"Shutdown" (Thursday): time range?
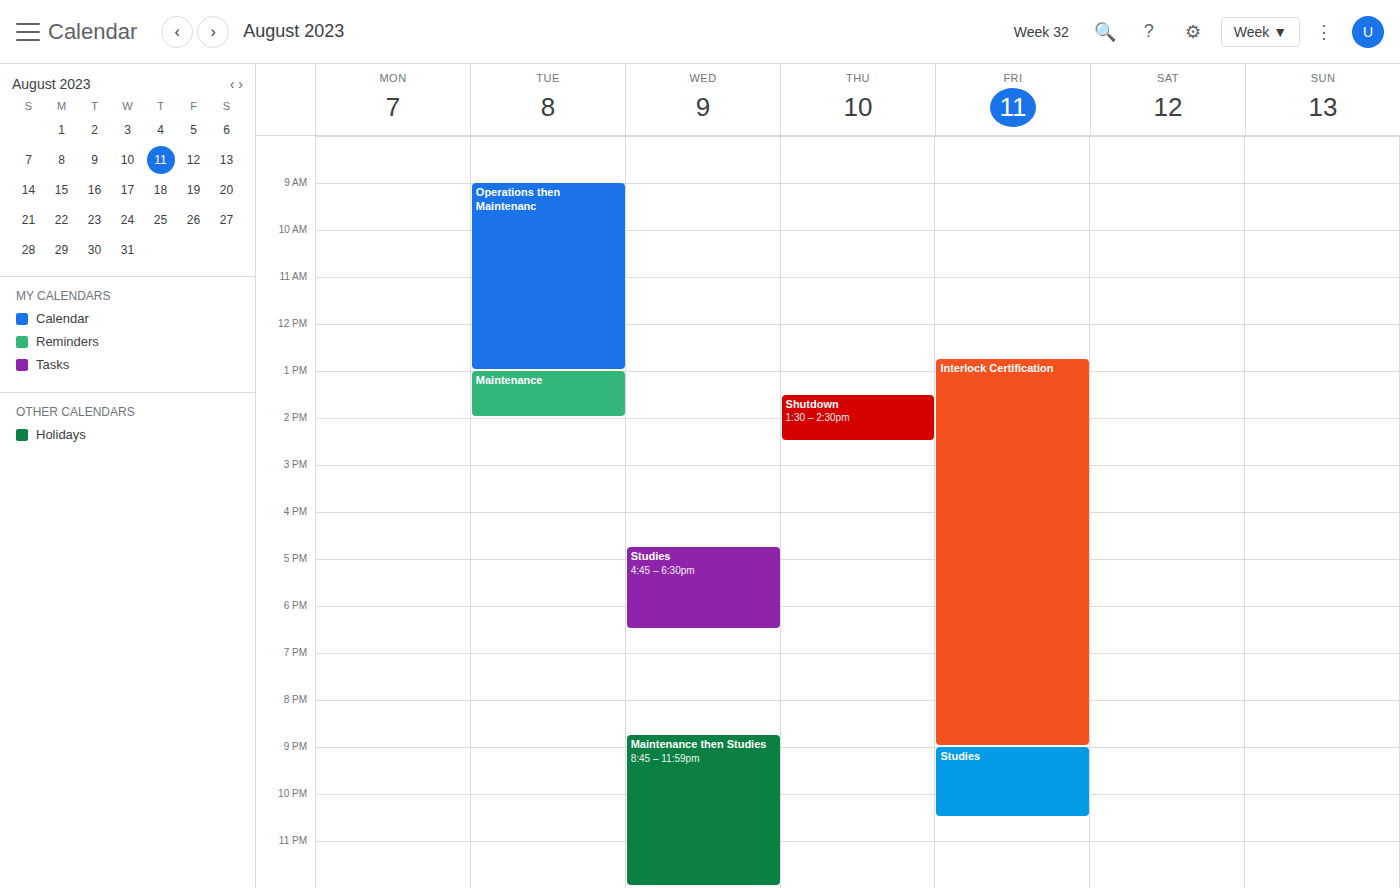
1:30 PM to 2:30 PM